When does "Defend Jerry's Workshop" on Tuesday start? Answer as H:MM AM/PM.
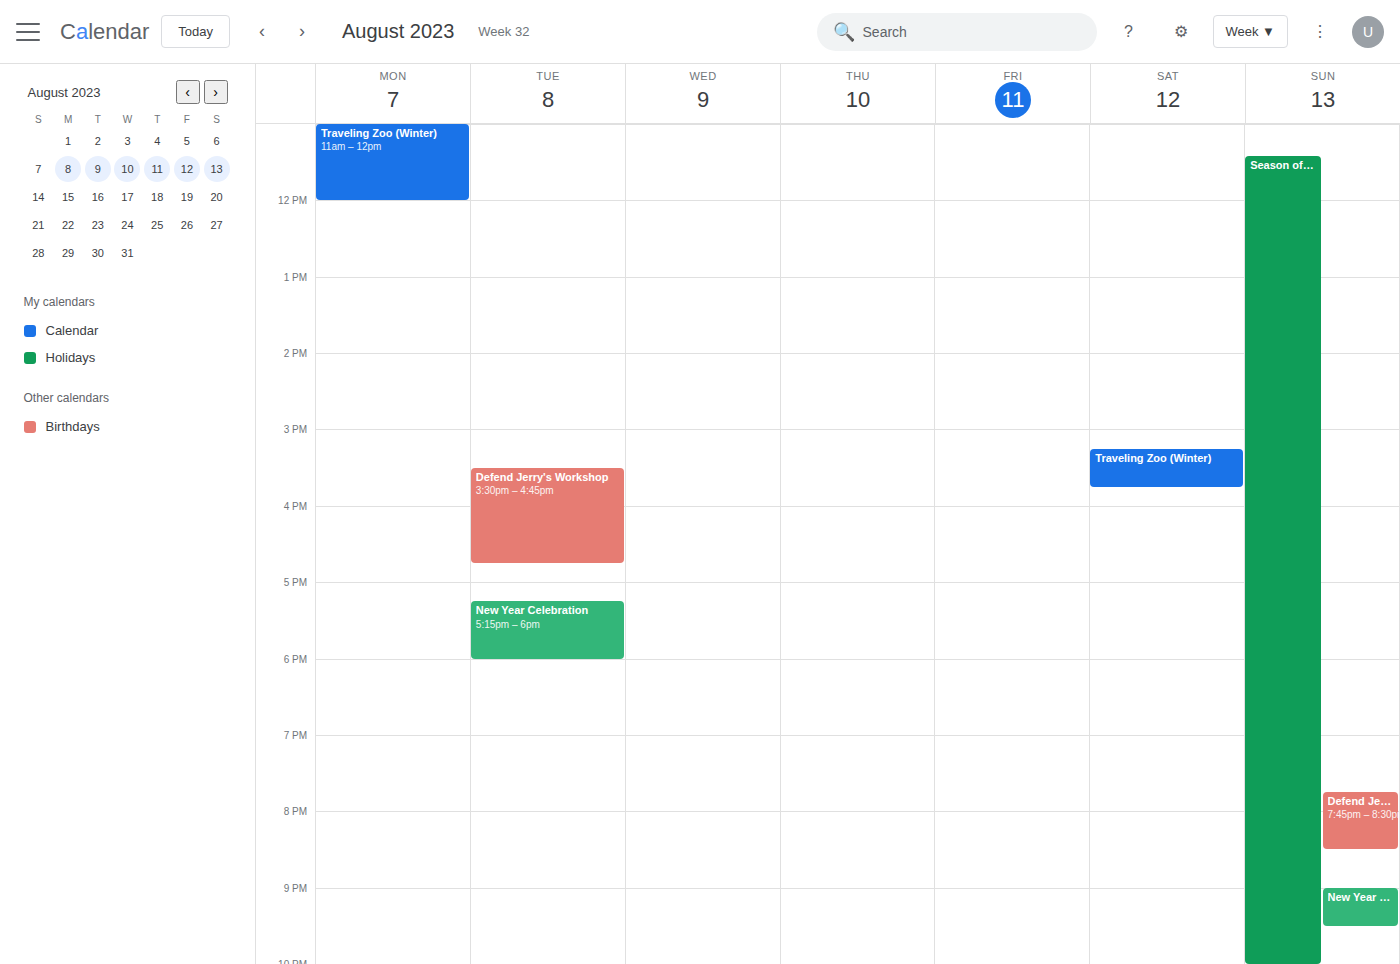
3:30 PM